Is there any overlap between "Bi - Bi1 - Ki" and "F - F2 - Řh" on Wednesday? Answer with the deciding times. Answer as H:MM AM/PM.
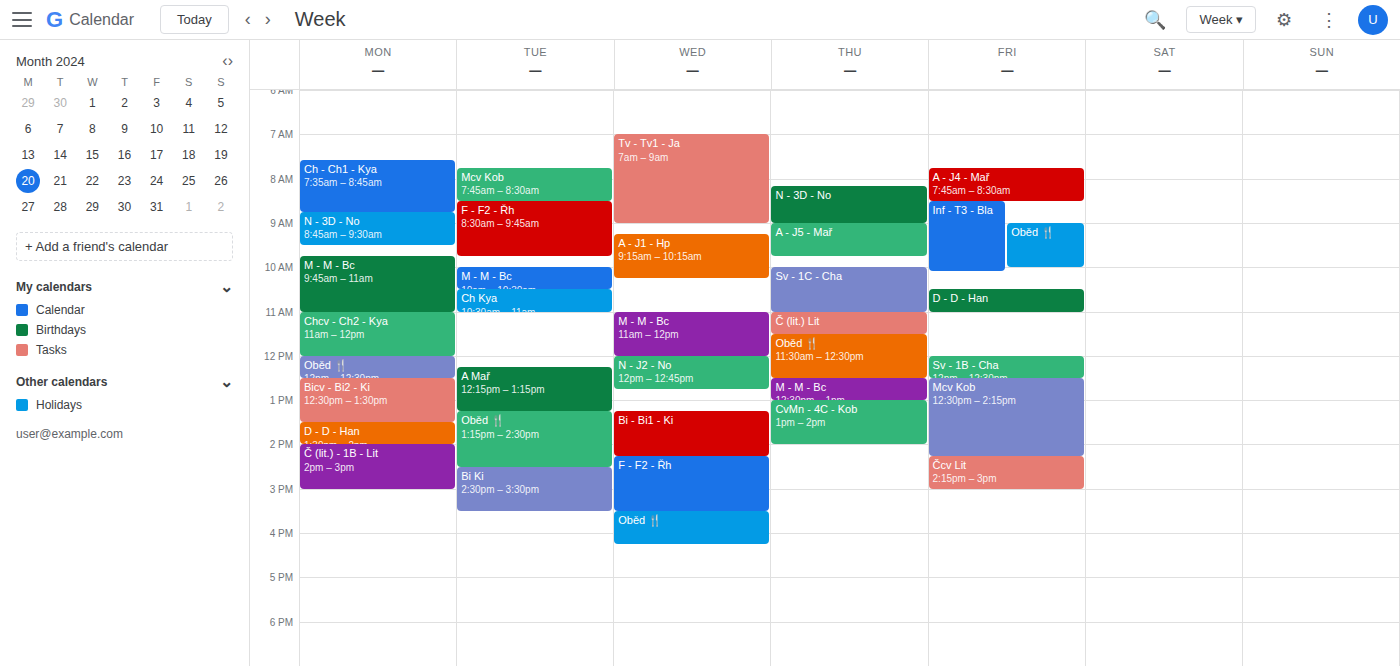
"Bi - Bi1 - Ki" ends at 2:15 PM, exactly when "F - F2 - Řh" starts -- they touch but do not overlap.